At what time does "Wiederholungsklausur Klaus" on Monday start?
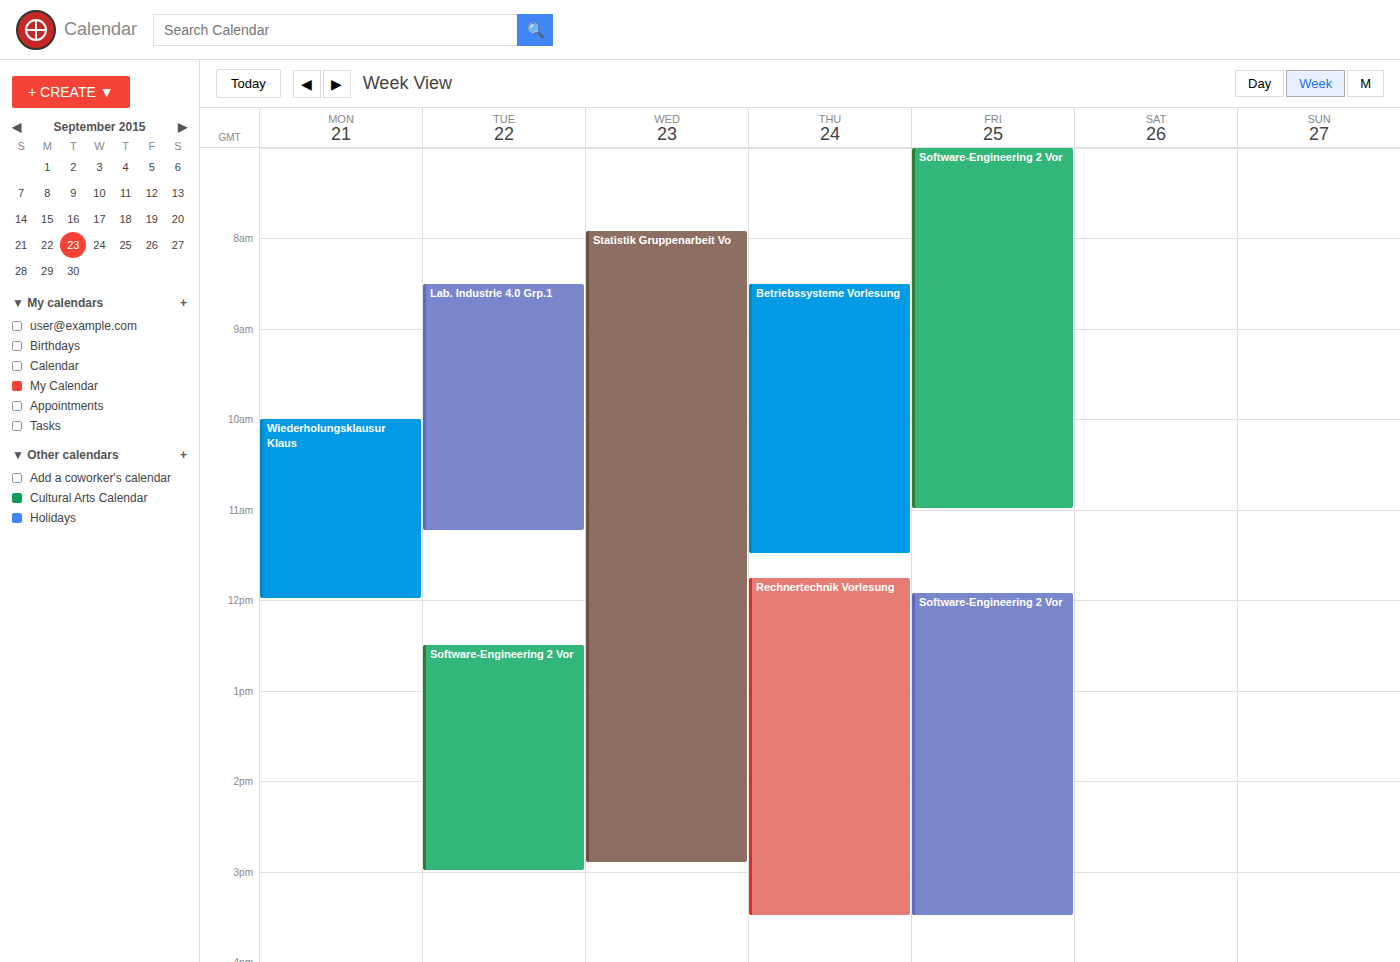
10:00 AM